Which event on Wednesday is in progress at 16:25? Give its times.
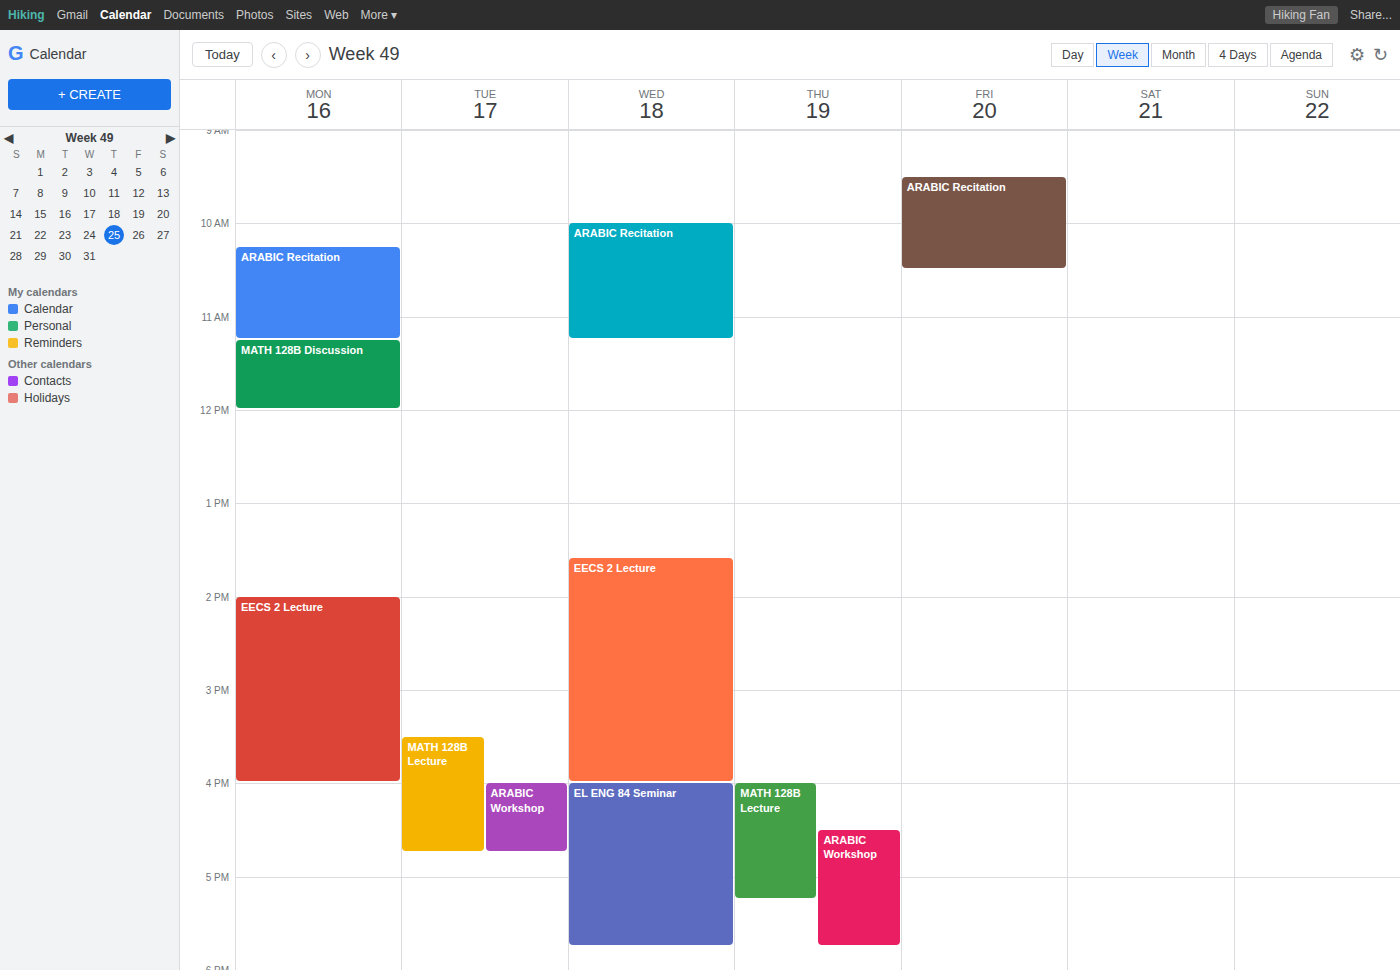
"EL ENG 84 Seminar", 16:00 to 17:45